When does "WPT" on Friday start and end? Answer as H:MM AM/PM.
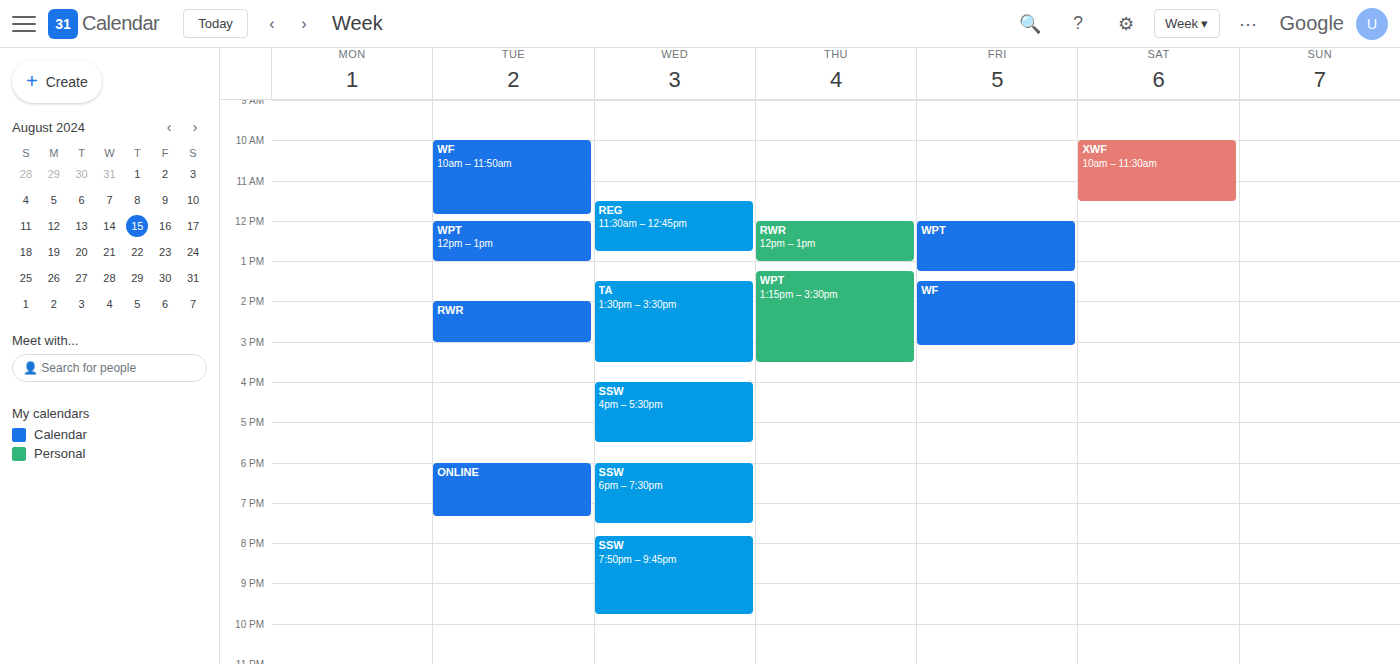
12:00 PM to 1:15 PM